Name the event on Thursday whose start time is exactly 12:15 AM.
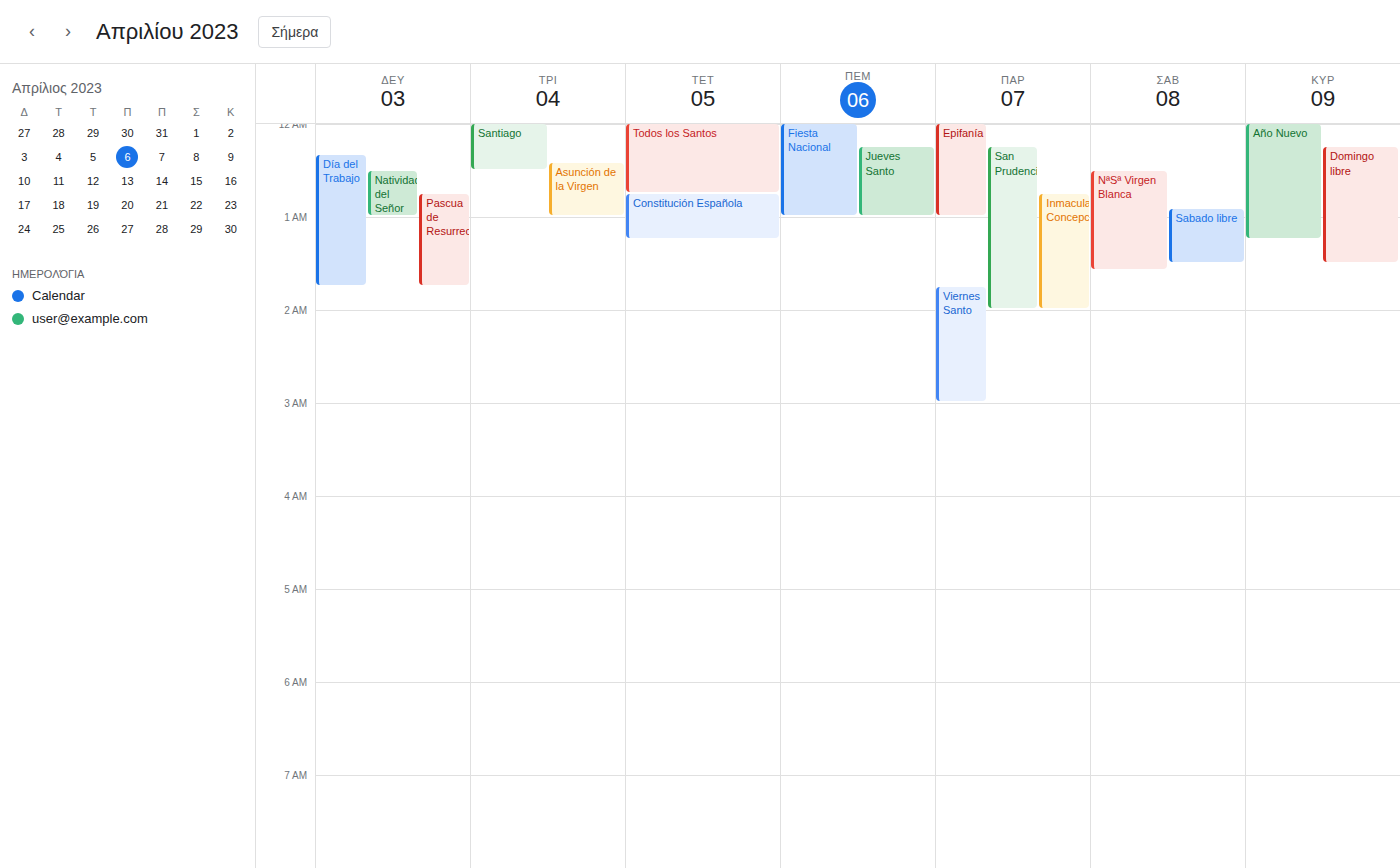
"Jueves Santo"